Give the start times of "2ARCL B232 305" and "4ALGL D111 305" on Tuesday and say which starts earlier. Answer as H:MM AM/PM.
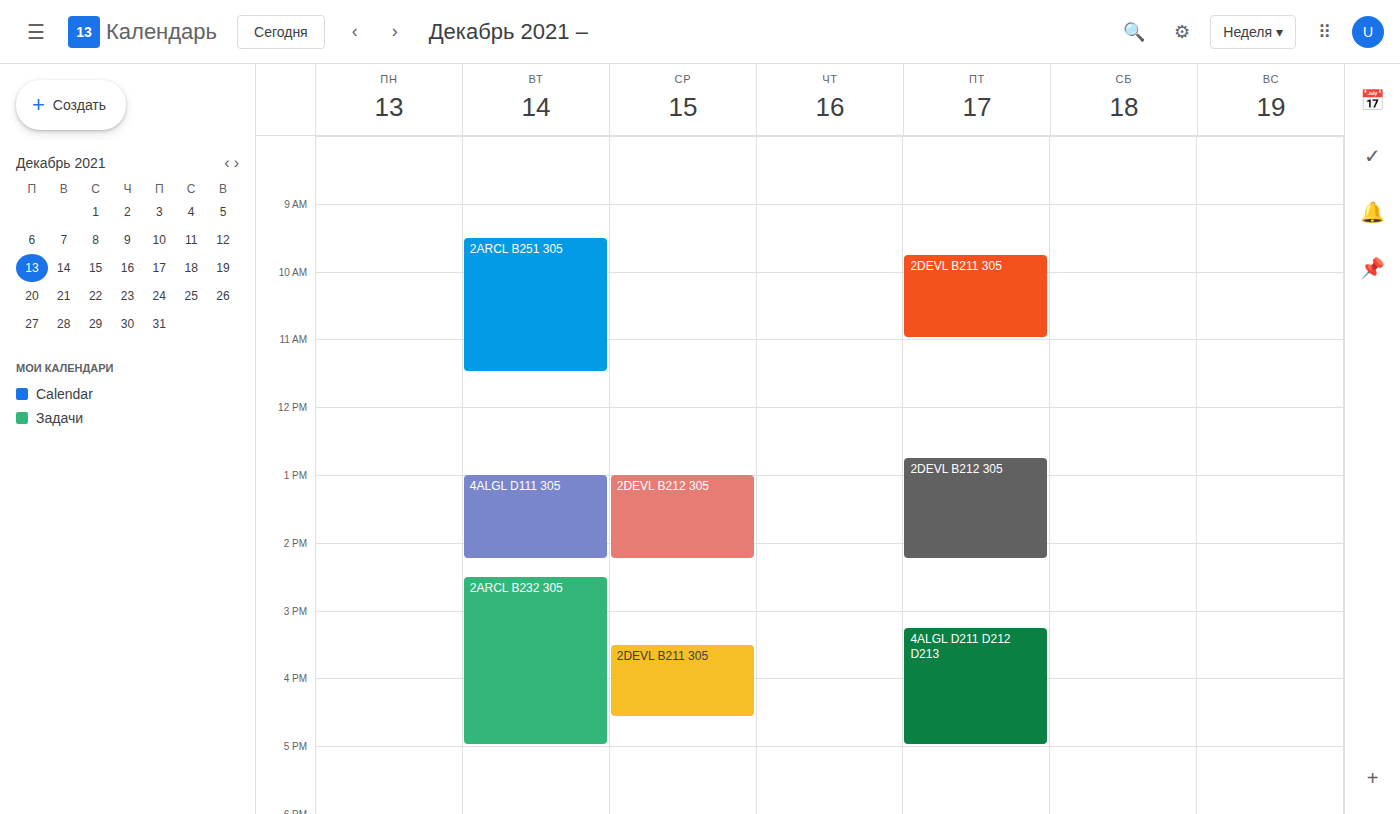
"4ALGL D111 305" 1:00 PM; "2ARCL B232 305" 2:30 PM.